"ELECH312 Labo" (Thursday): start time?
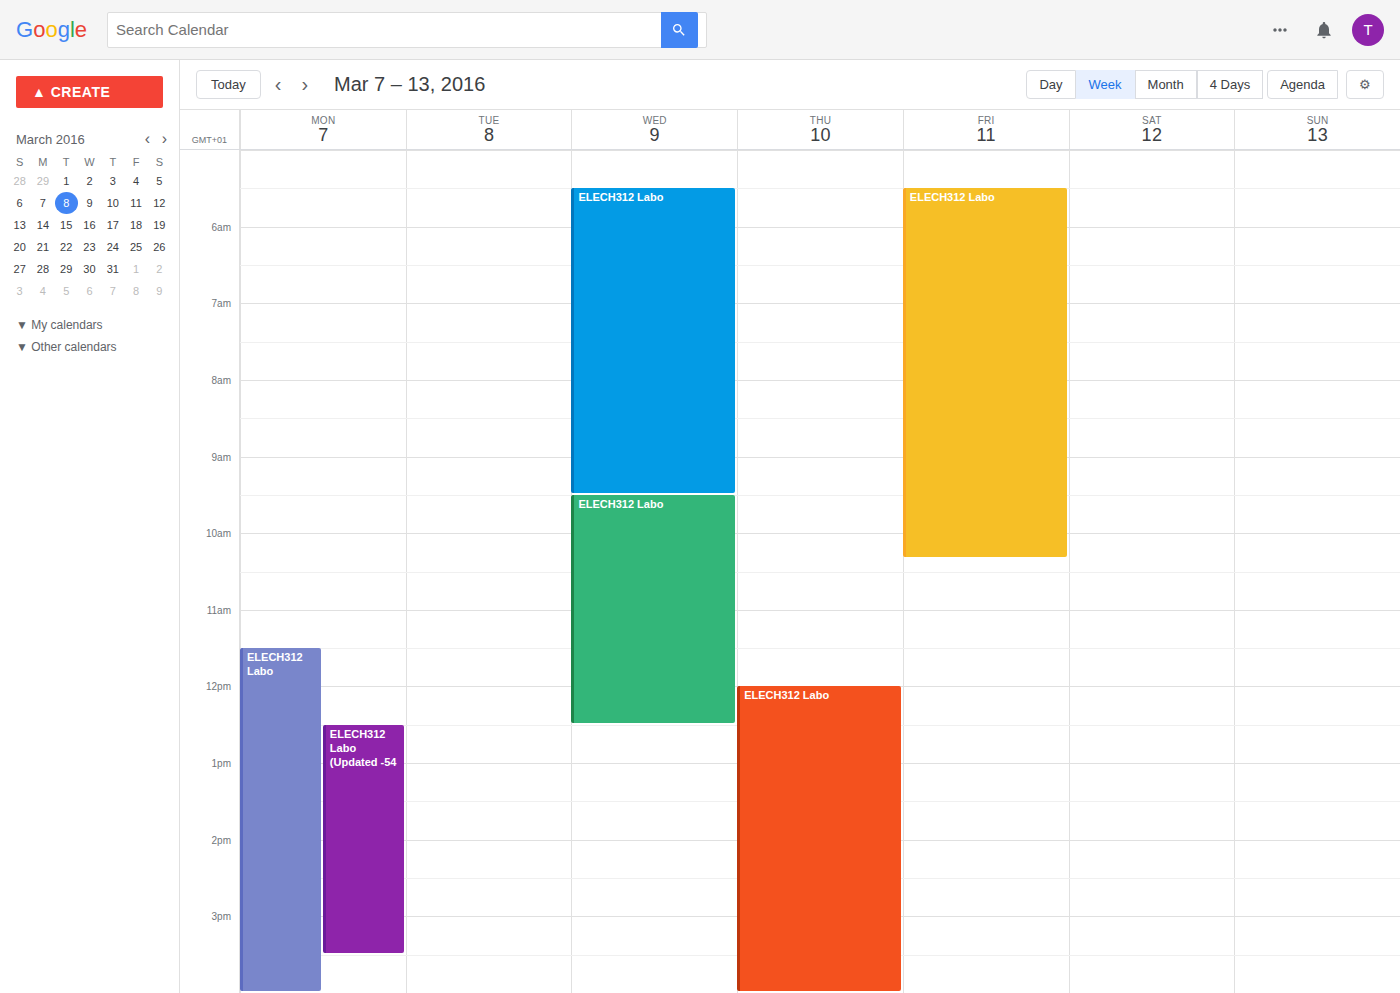
12:00 PM